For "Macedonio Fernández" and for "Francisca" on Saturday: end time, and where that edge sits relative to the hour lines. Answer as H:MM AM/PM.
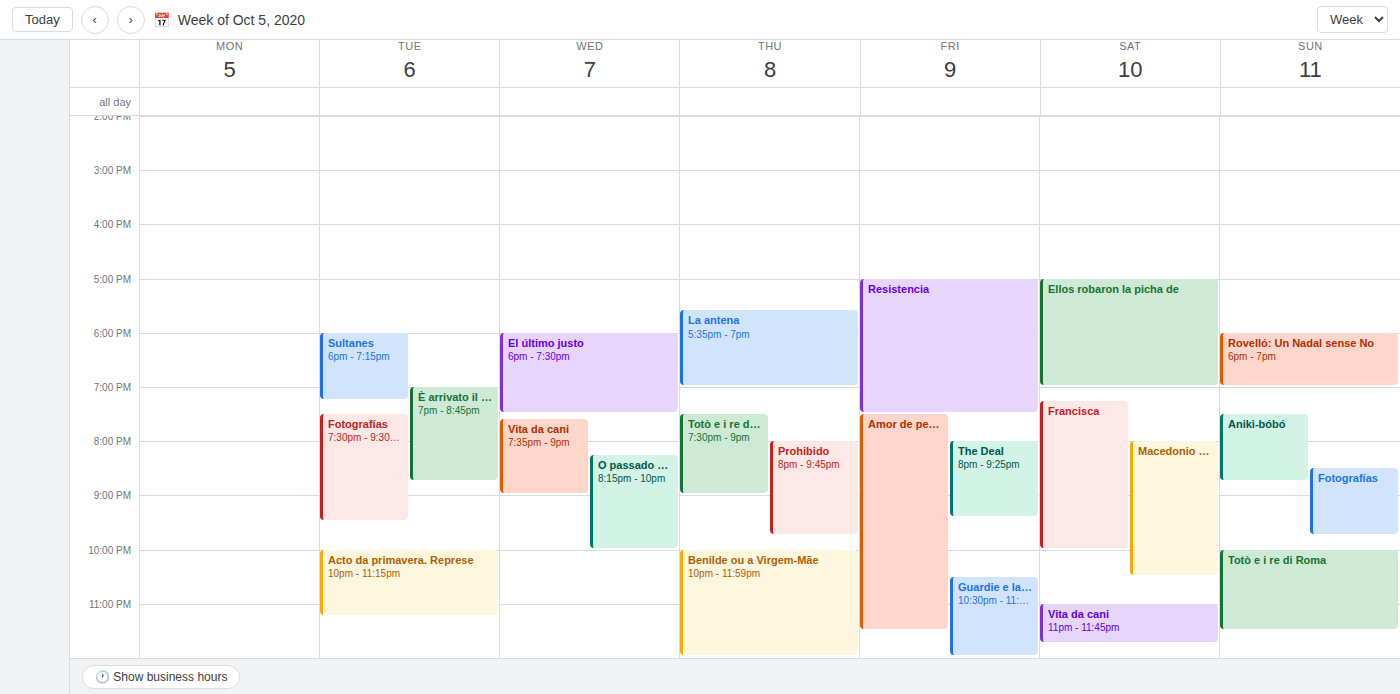
"Macedonio Fernández": 10:30 PM, halfway between the 10 PM and 11 PM lines. "Francisca": 10:00 PM, exactly on the 10 PM line.